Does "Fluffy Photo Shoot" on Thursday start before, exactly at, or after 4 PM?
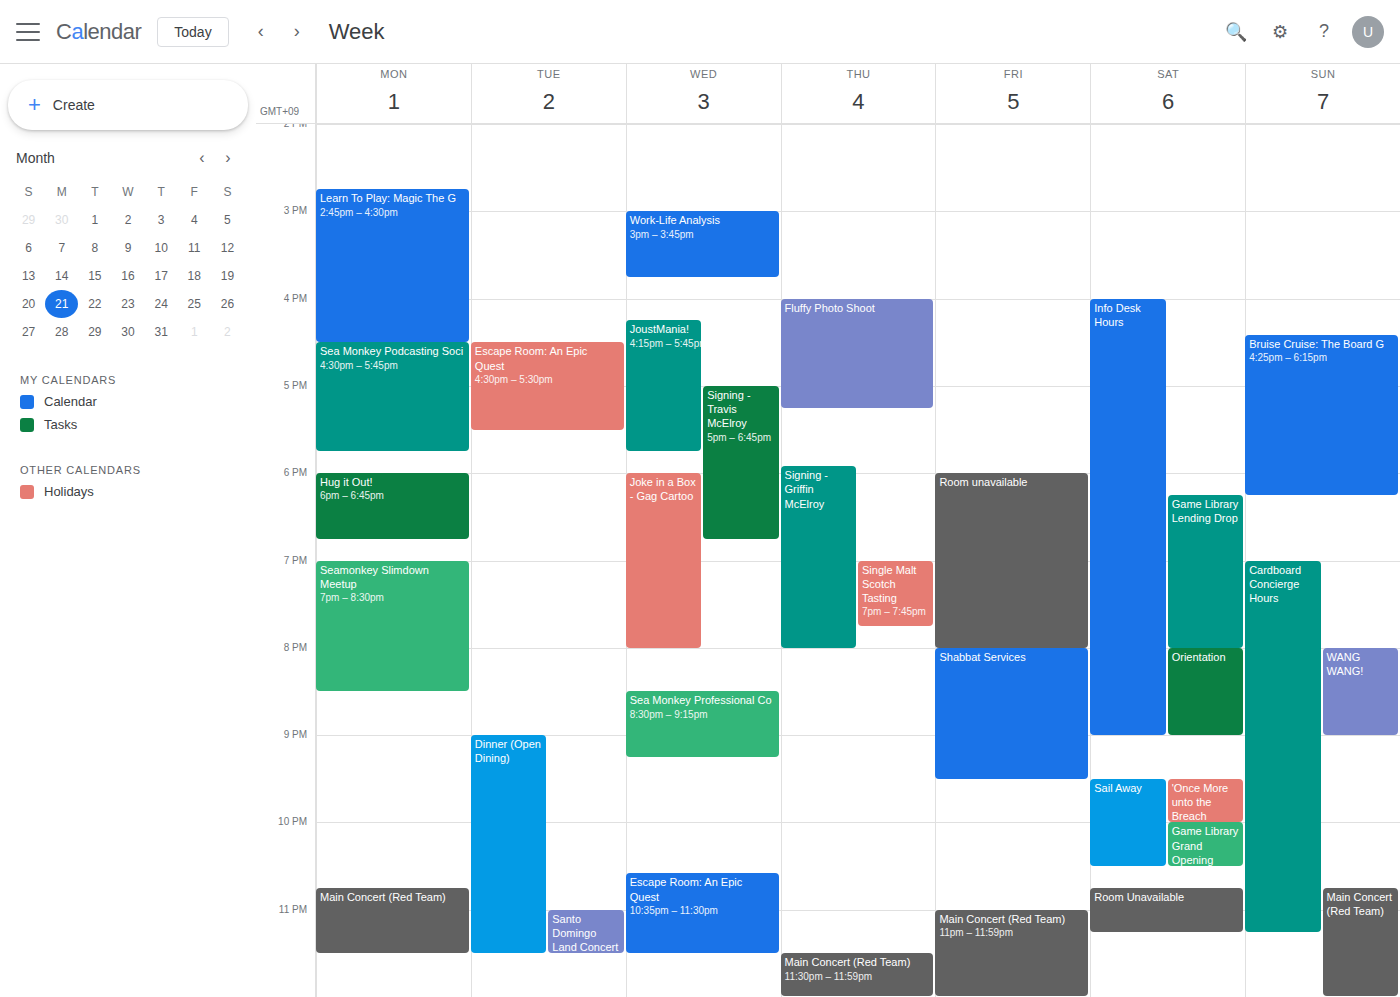
4:00 PM -- exactly at 4 PM, on the 4 PM line.